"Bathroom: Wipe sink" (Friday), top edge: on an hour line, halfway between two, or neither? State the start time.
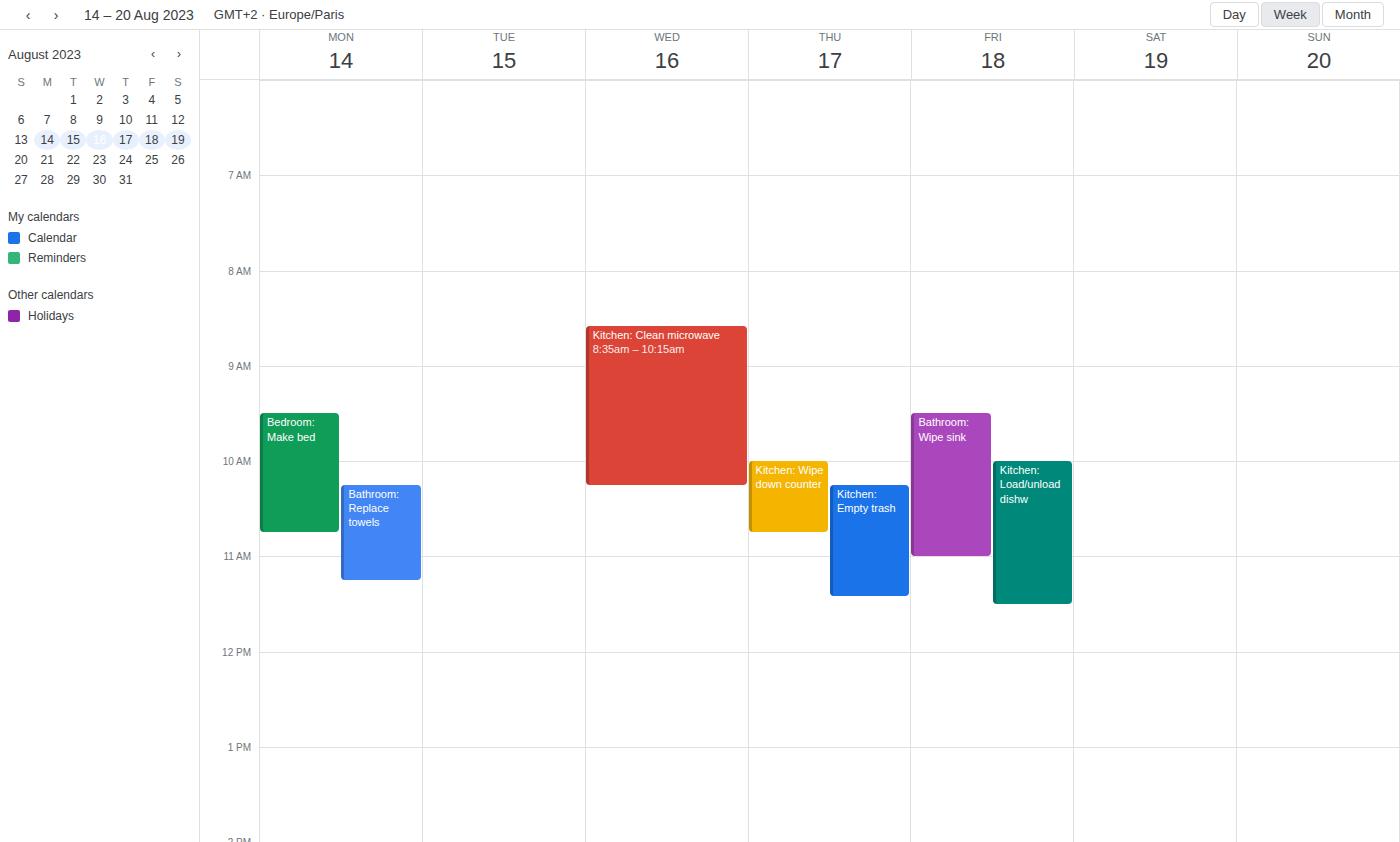
9:30 AM -- halfway between the 9 AM and 10 AM lines.